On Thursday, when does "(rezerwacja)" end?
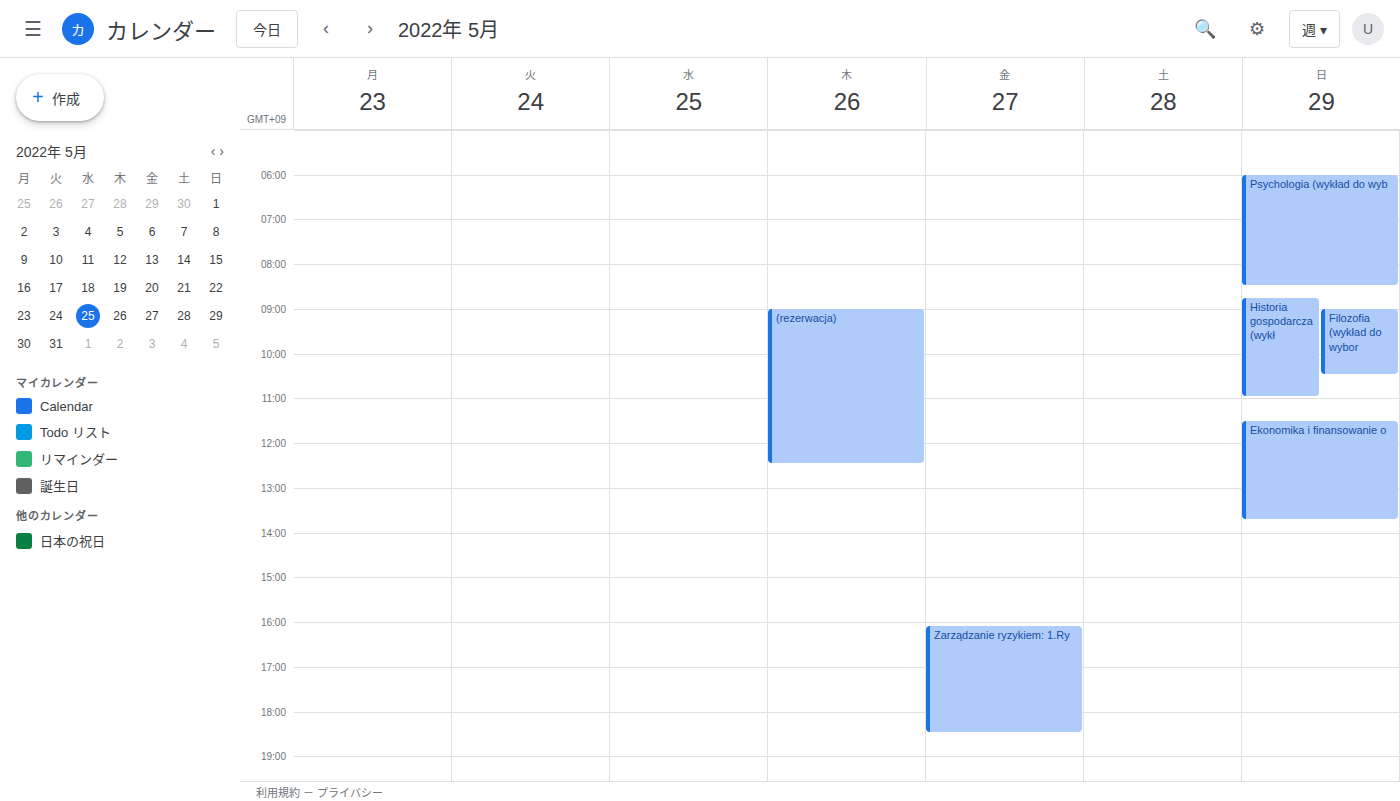
12:30 PM